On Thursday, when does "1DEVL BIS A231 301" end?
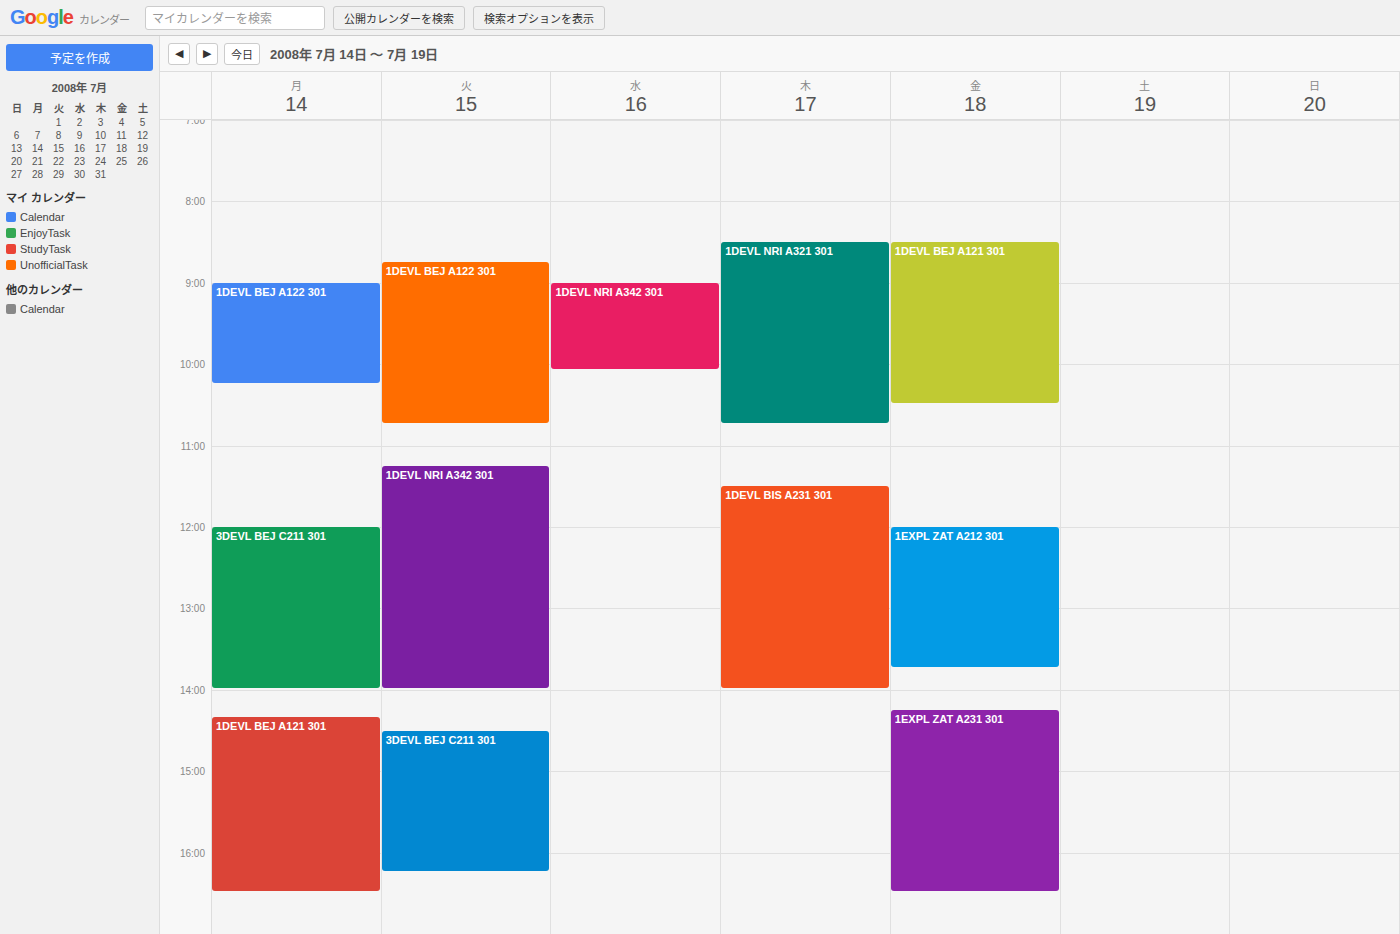
2:00 PM